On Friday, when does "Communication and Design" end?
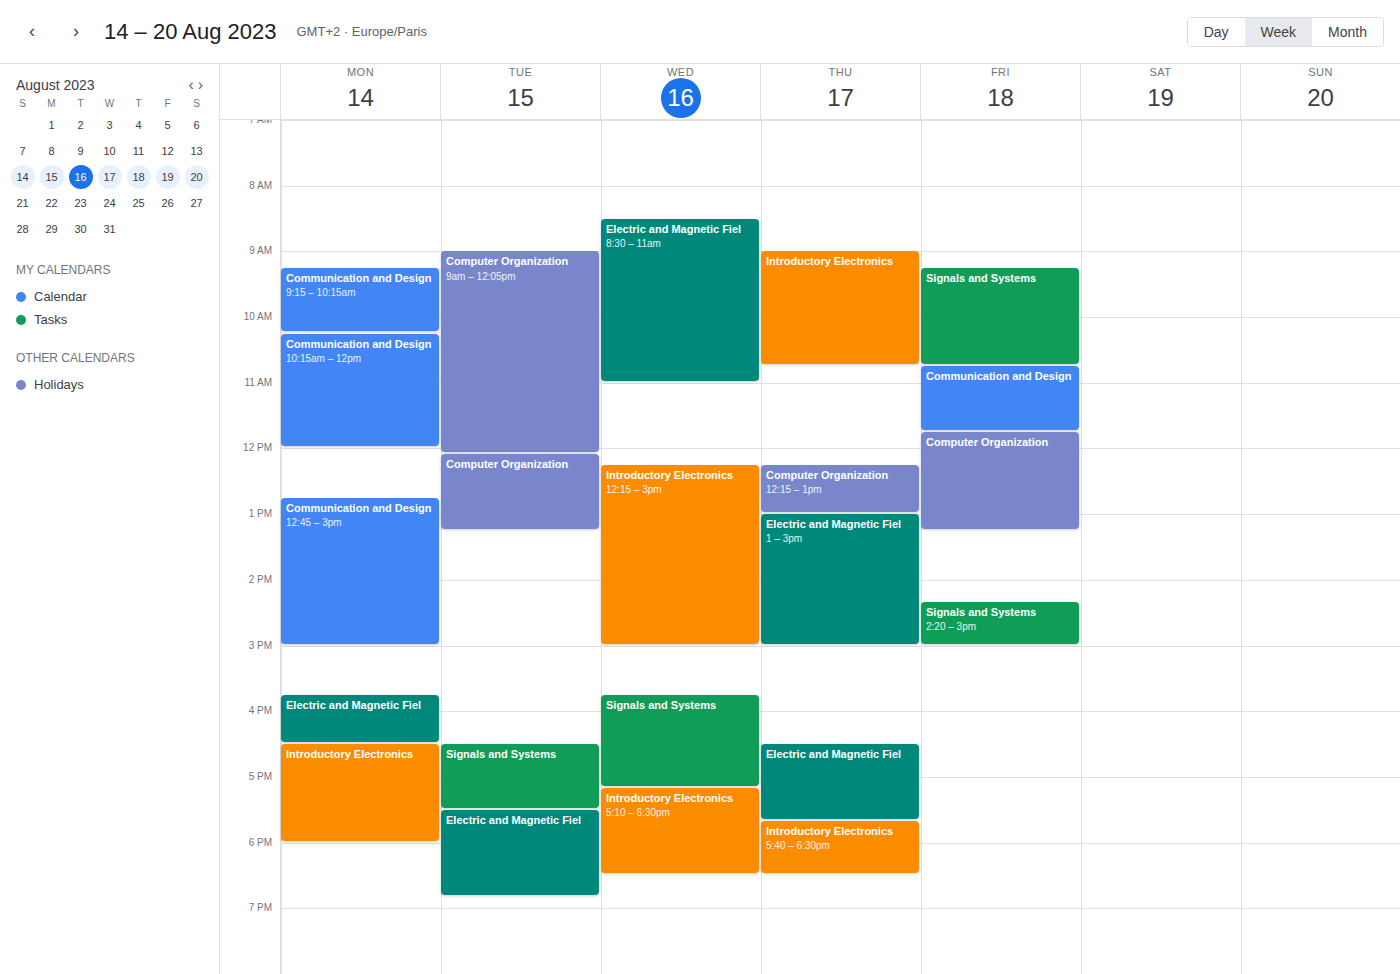
11:45 AM